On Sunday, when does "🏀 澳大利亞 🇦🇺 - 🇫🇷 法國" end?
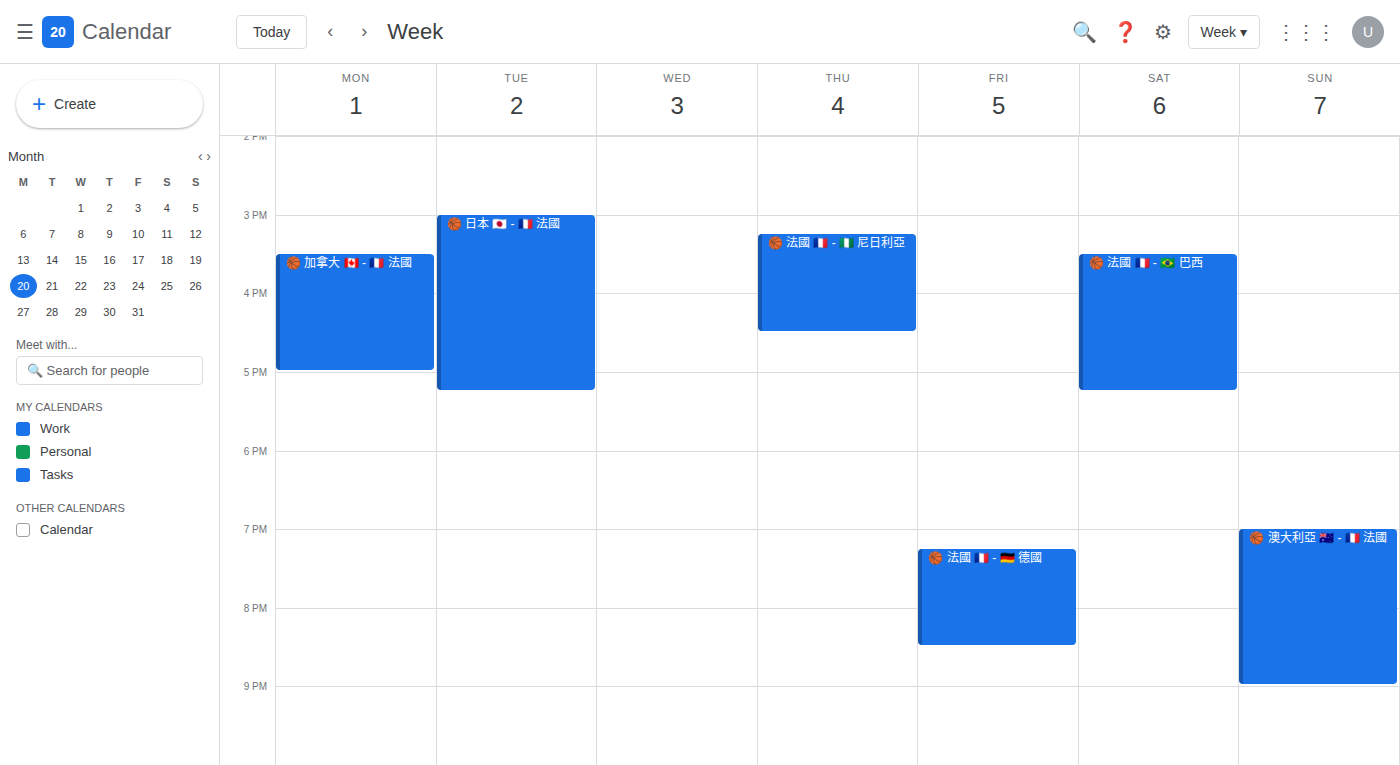
21:00